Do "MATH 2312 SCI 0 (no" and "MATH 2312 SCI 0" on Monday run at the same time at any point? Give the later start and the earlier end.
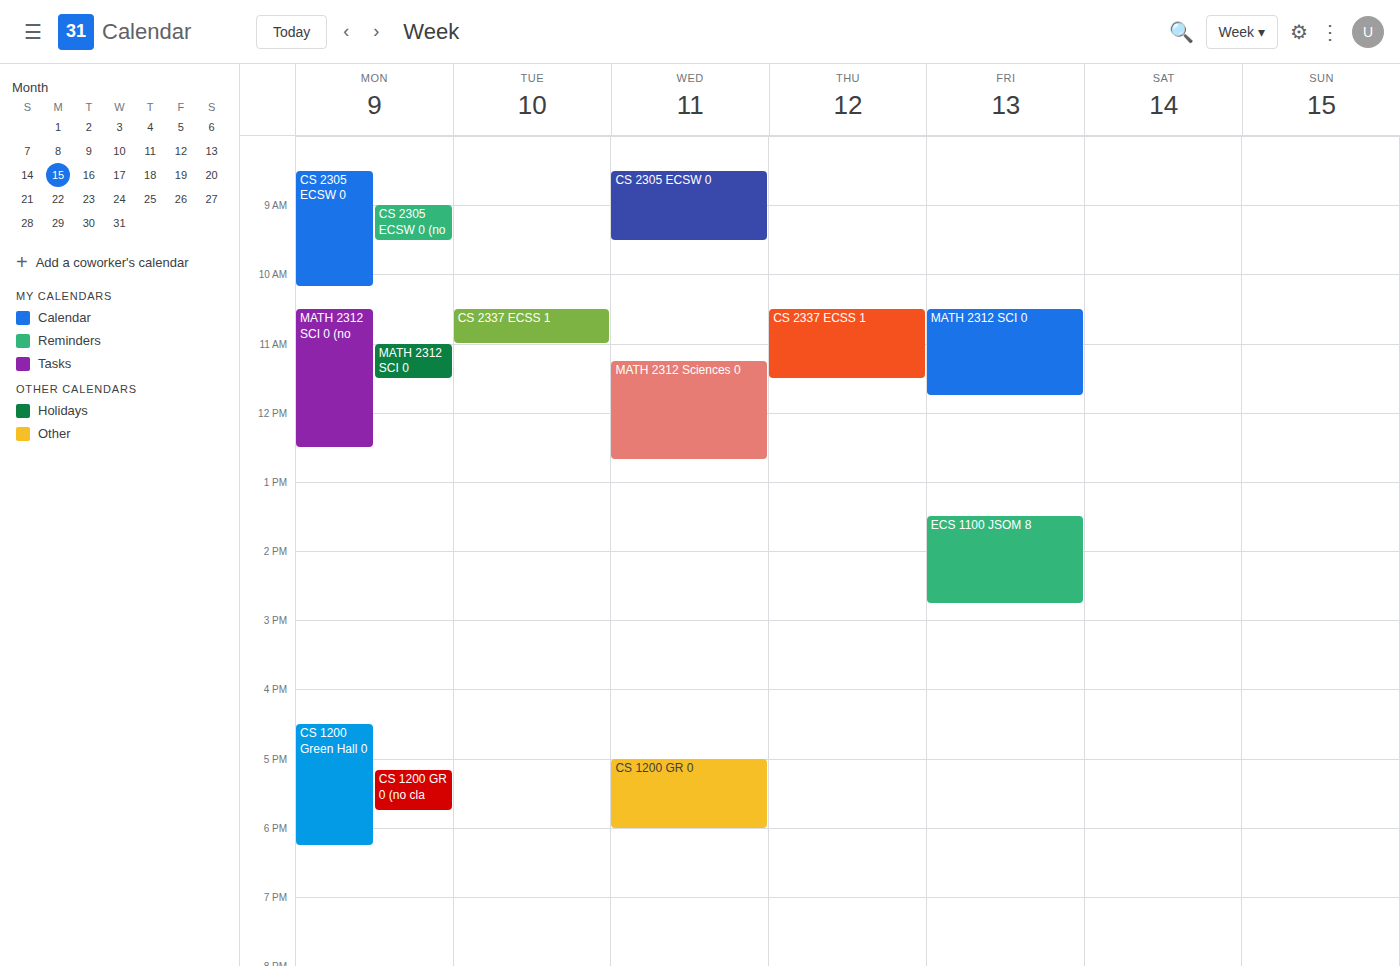
"MATH 2312 SCI 0" runs 11:00 AM to 11:30 AM, inside "MATH 2312 SCI 0 (no" -- they overlap.